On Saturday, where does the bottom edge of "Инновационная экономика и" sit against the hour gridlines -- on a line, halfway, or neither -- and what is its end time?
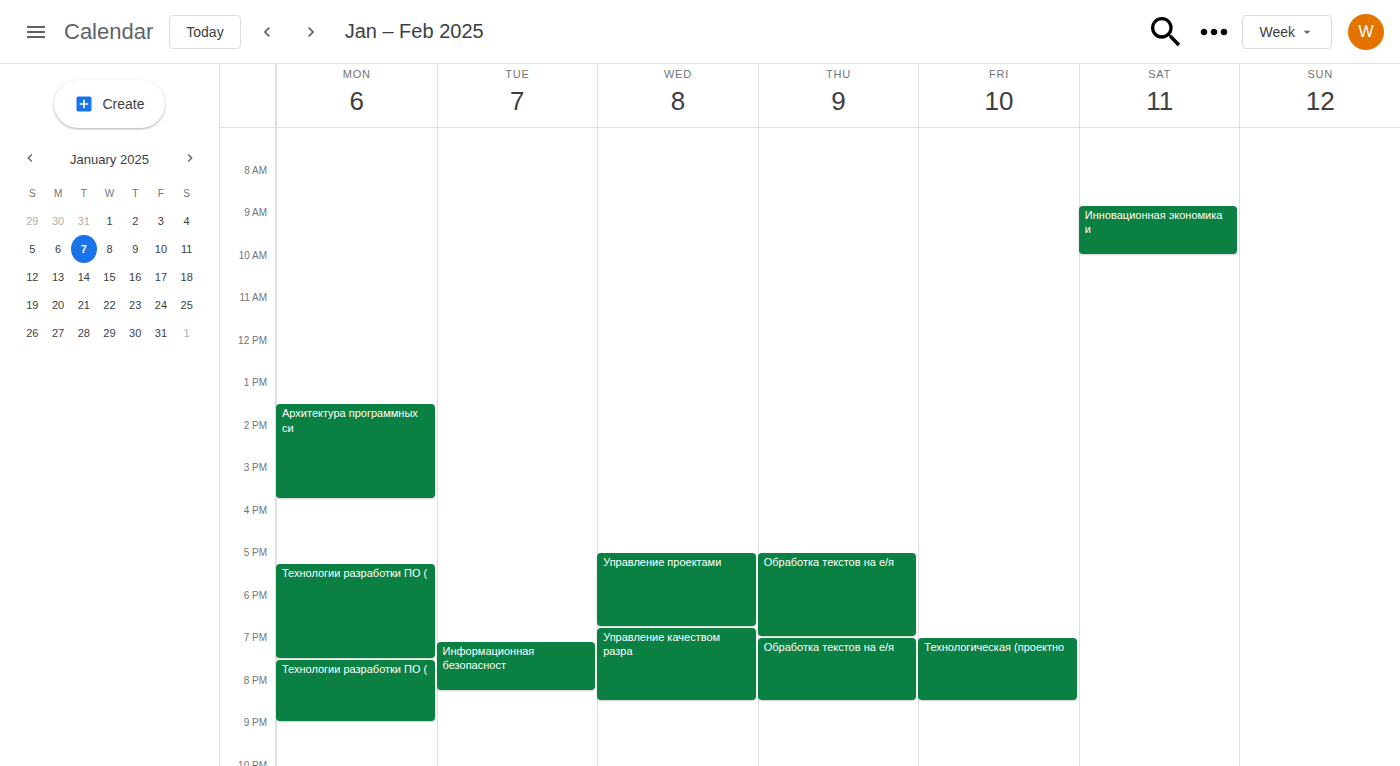
10:00 AM -- exactly on the 10 AM line.